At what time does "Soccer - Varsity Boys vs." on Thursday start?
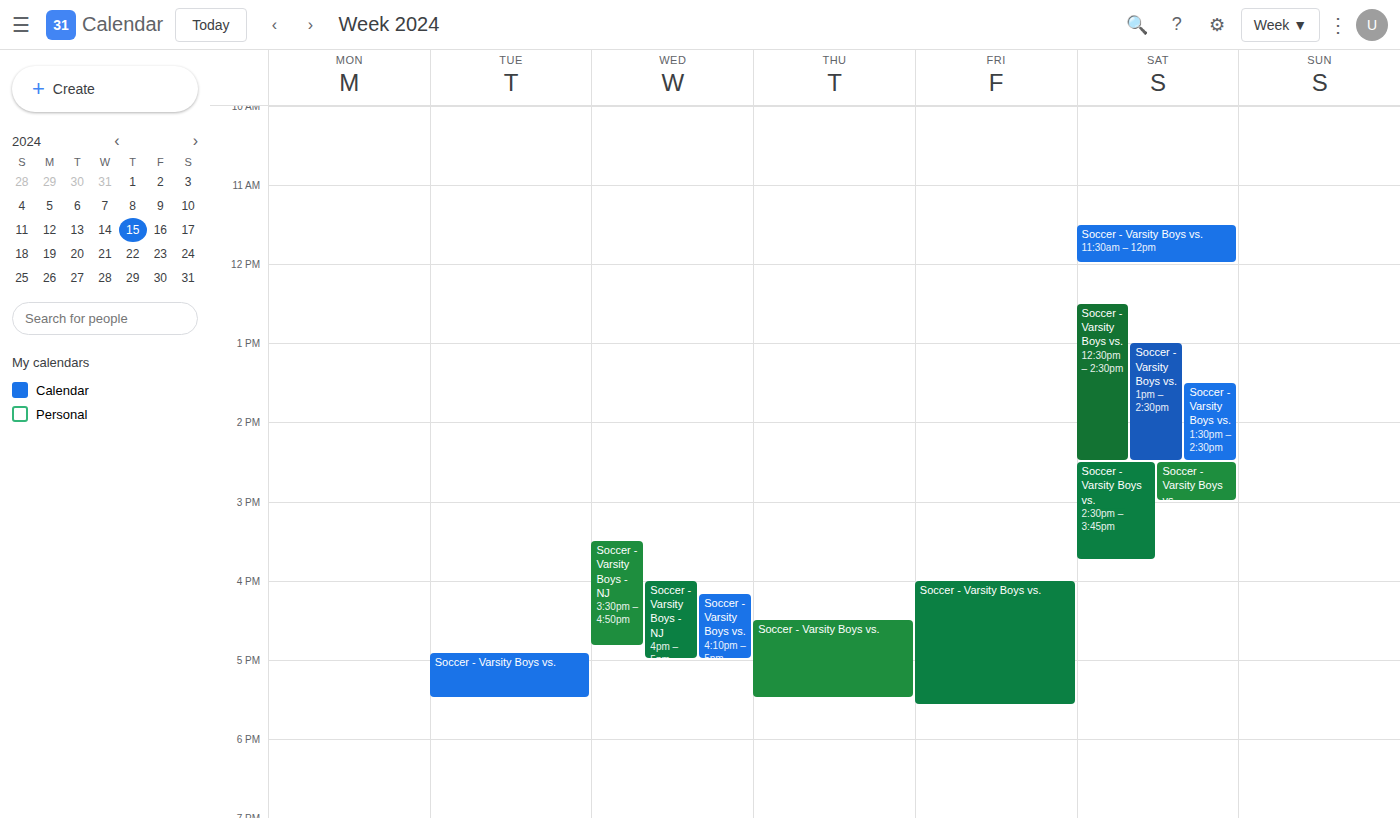
4:30 PM